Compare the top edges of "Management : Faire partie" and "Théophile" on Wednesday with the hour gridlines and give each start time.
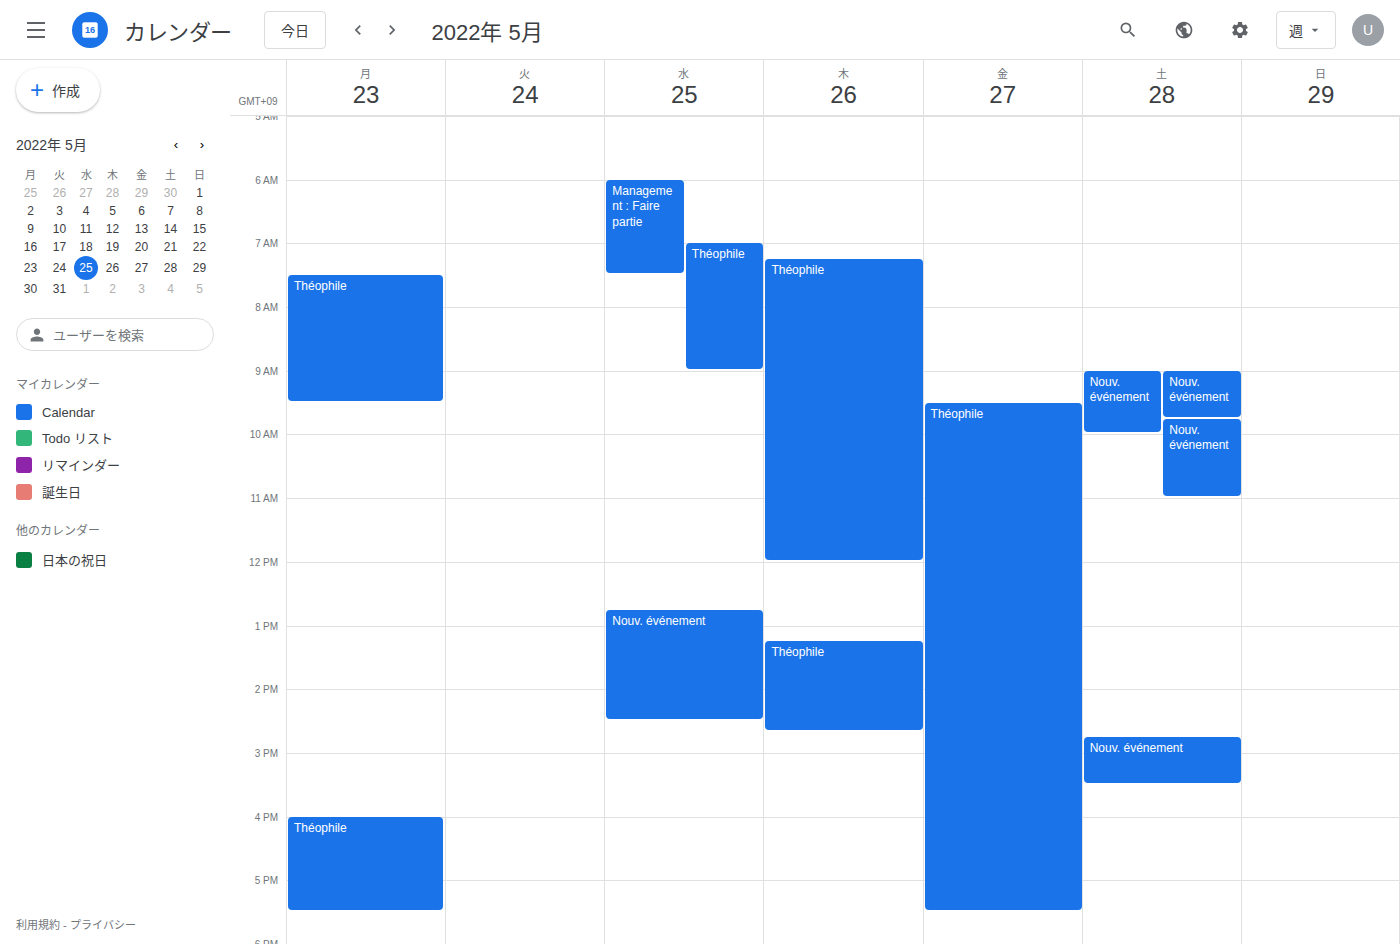
"Management : Faire partie": 6:00 AM, exactly on the 6 AM line. "Théophile": 7:00 AM, exactly on the 7 AM line.